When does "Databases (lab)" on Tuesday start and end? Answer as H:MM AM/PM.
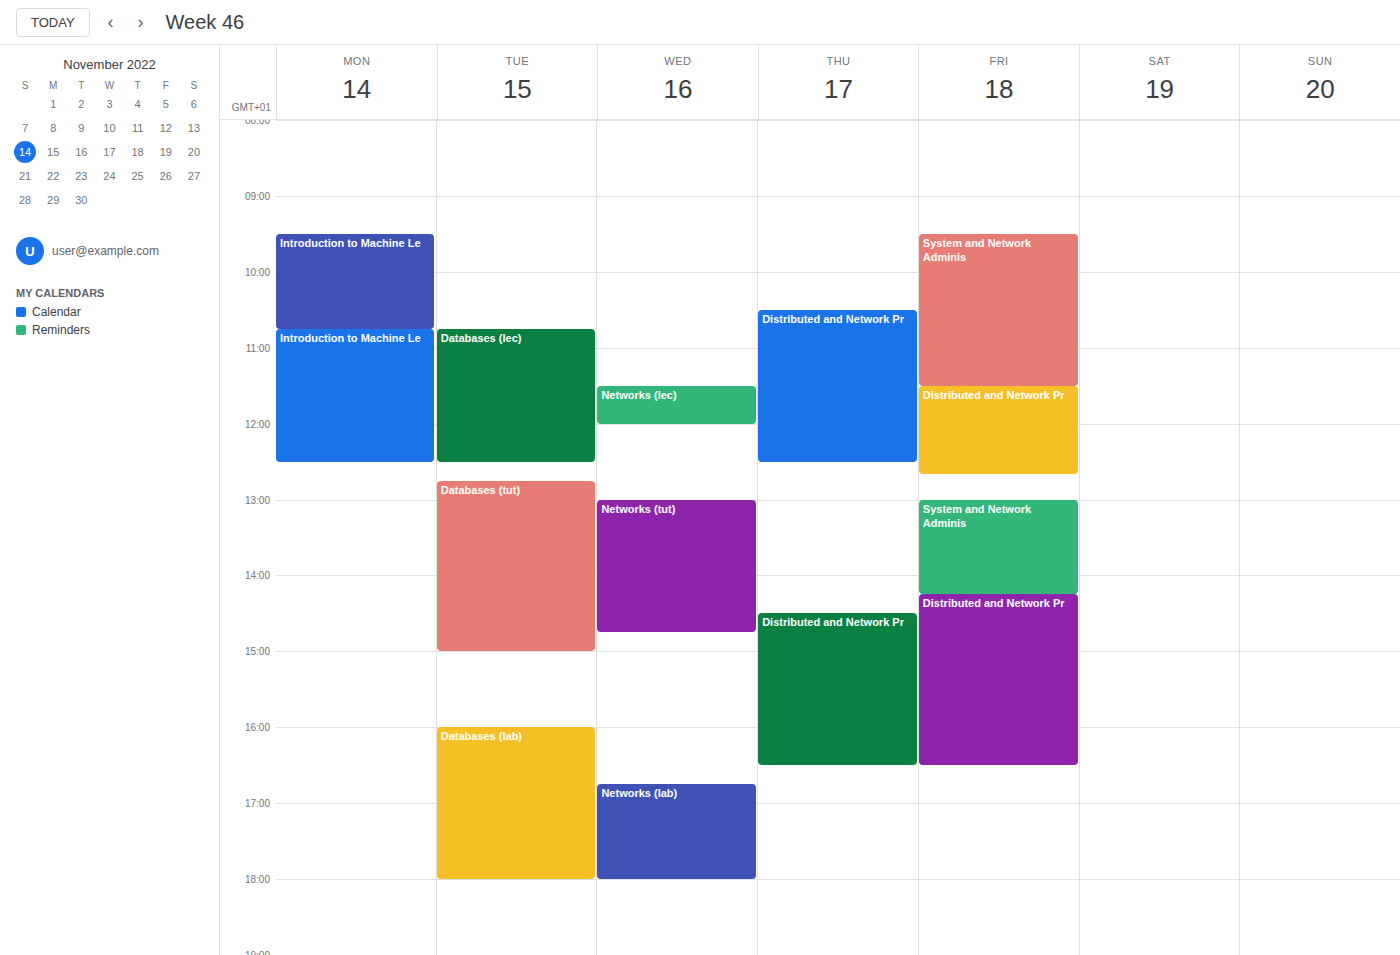
4:00 PM to 6:00 PM